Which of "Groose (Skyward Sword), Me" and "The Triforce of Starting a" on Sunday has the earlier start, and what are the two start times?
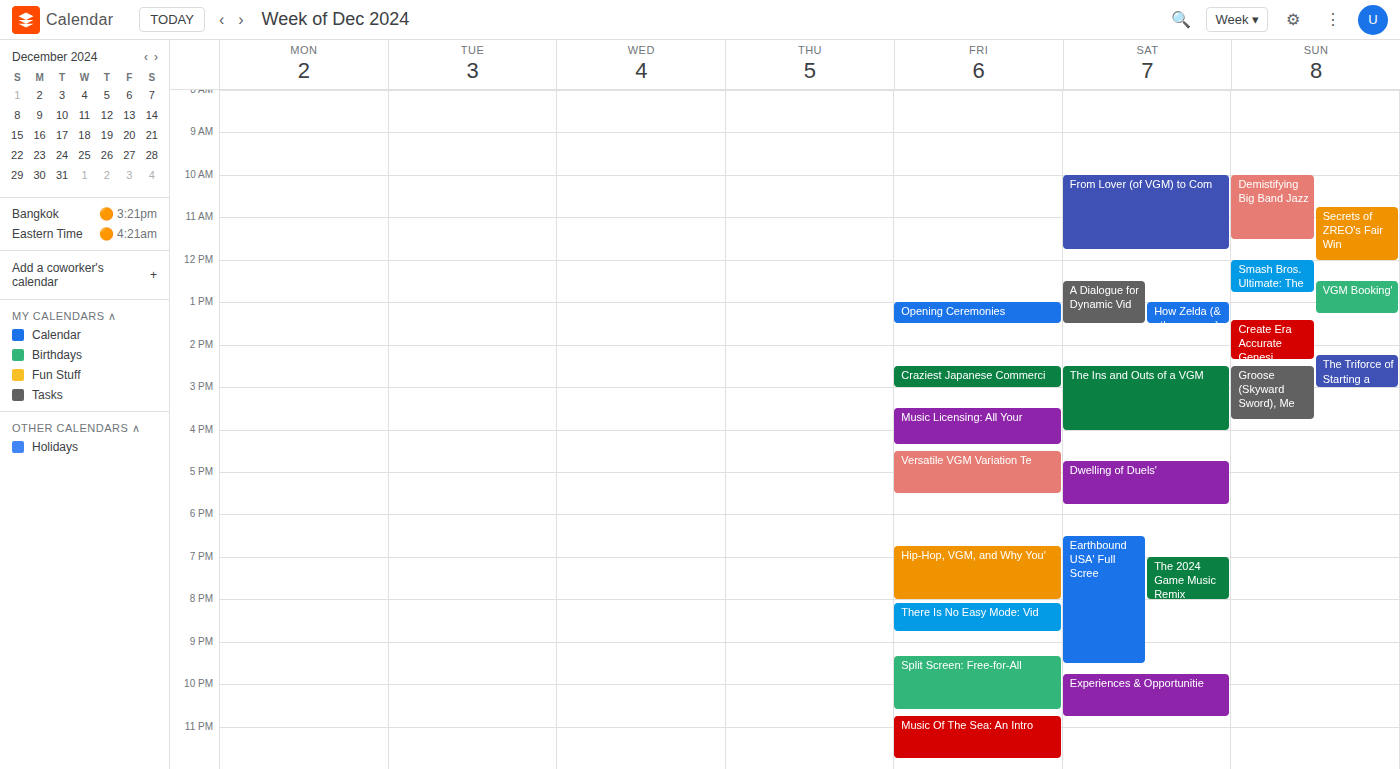
"The Triforce of Starting a" 2:15 PM; "Groose (Skyward Sword), Me" 2:30 PM.